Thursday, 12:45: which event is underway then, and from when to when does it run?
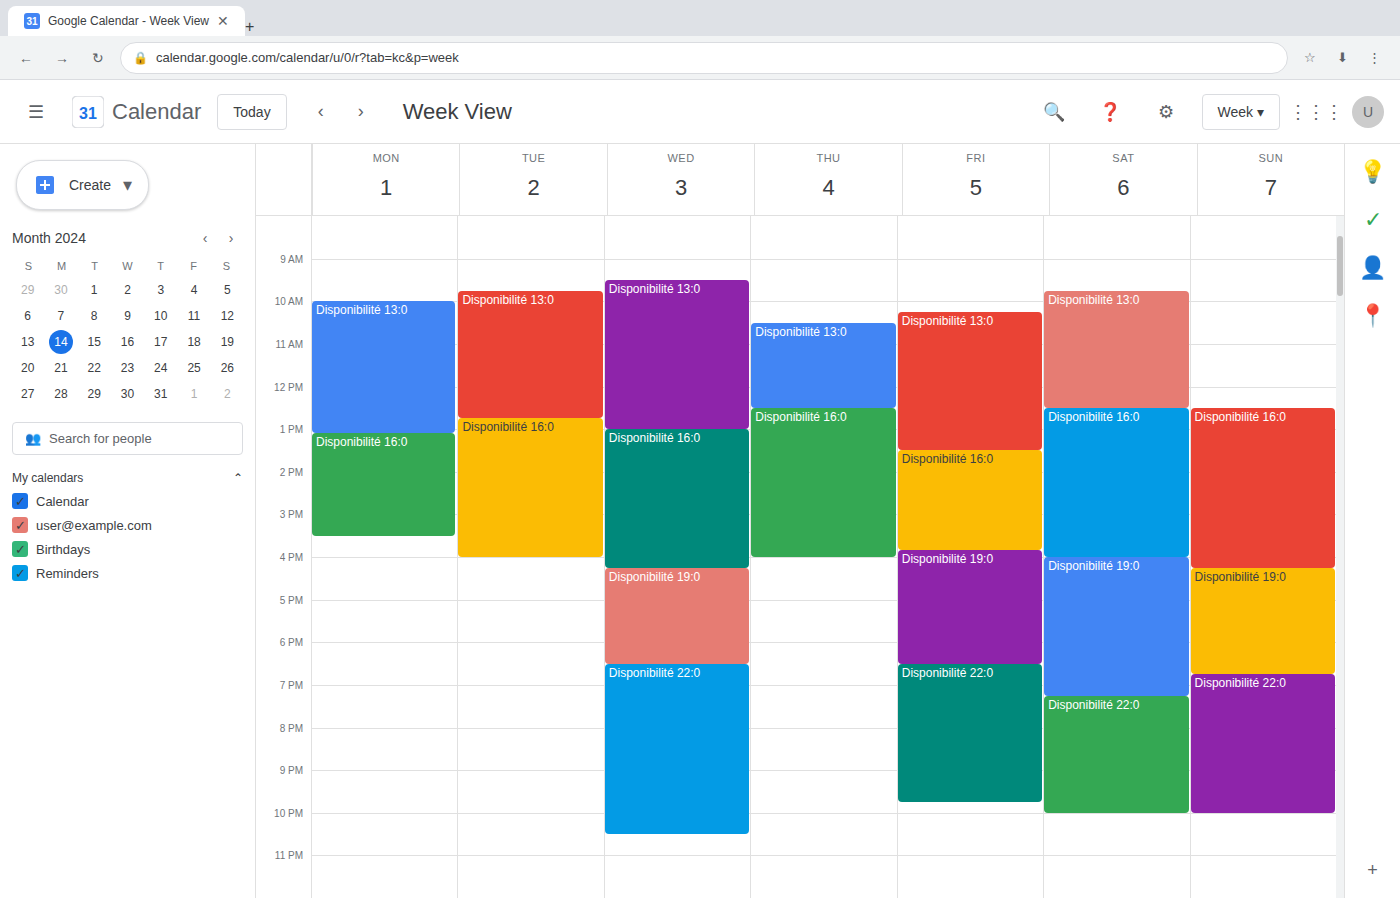
"Disponibilité 16:0", 12:30 to 16:00